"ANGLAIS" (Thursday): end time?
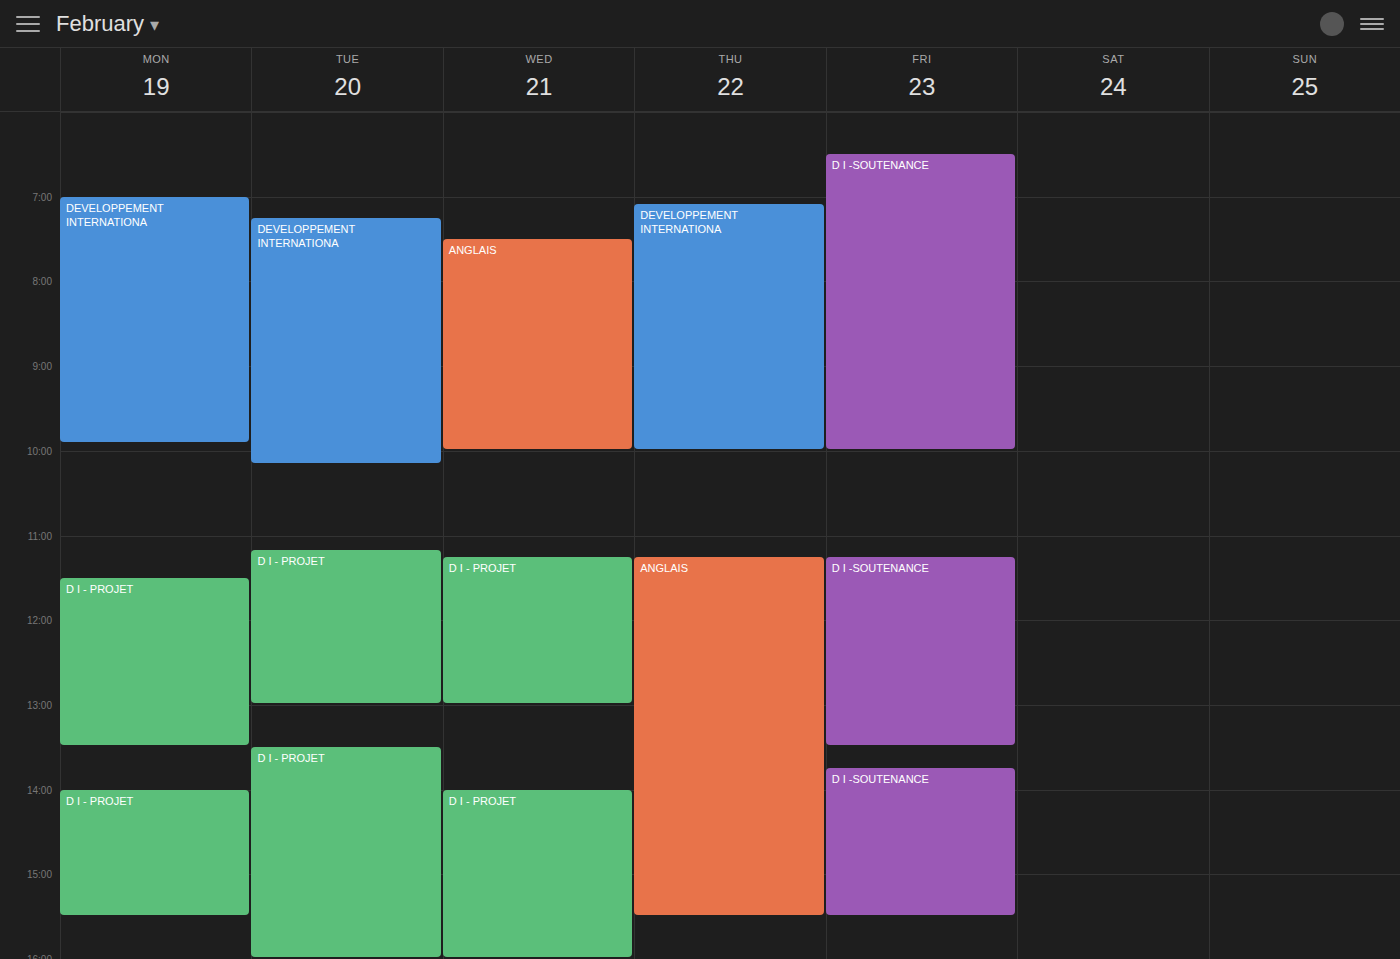
3:30 PM